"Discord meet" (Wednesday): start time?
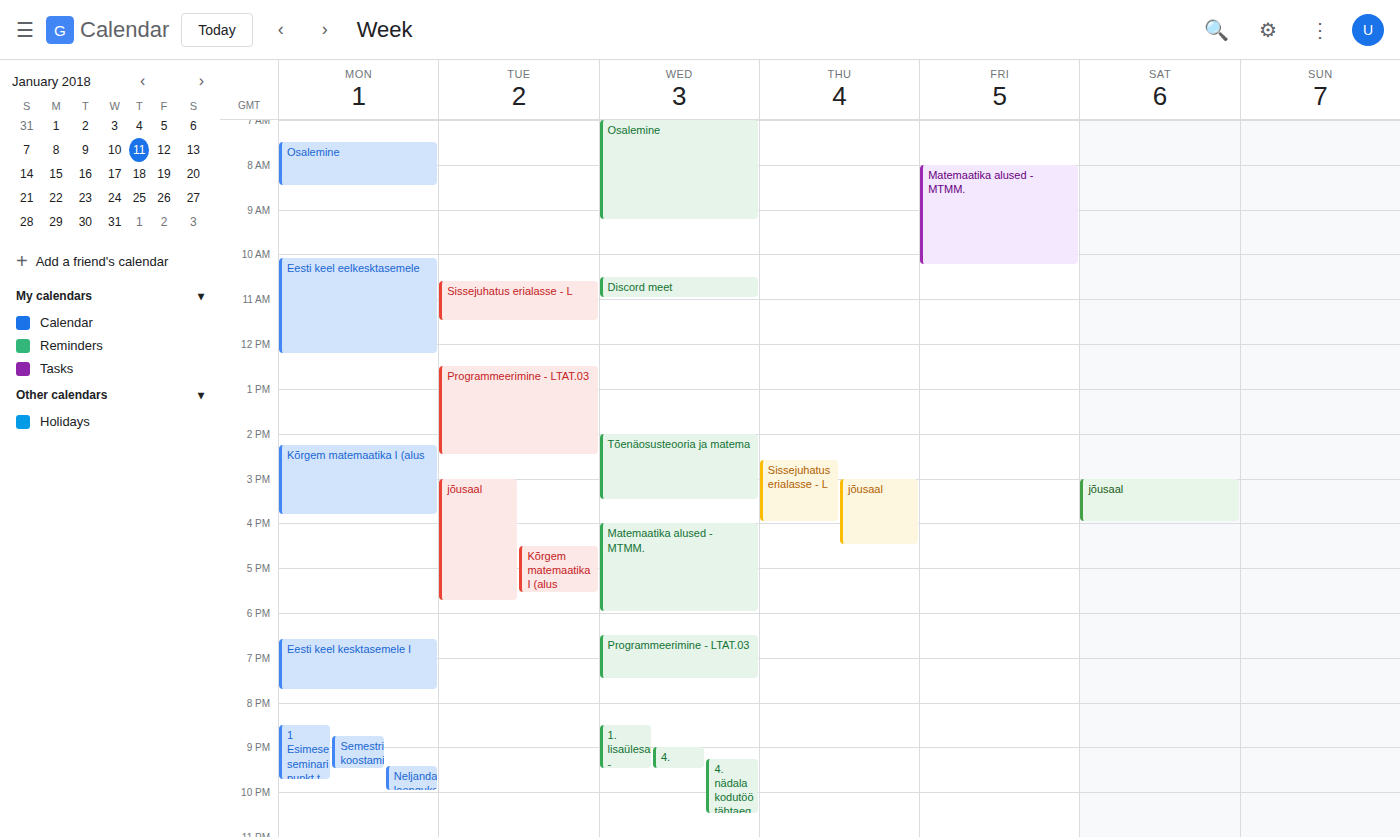
10:30 AM